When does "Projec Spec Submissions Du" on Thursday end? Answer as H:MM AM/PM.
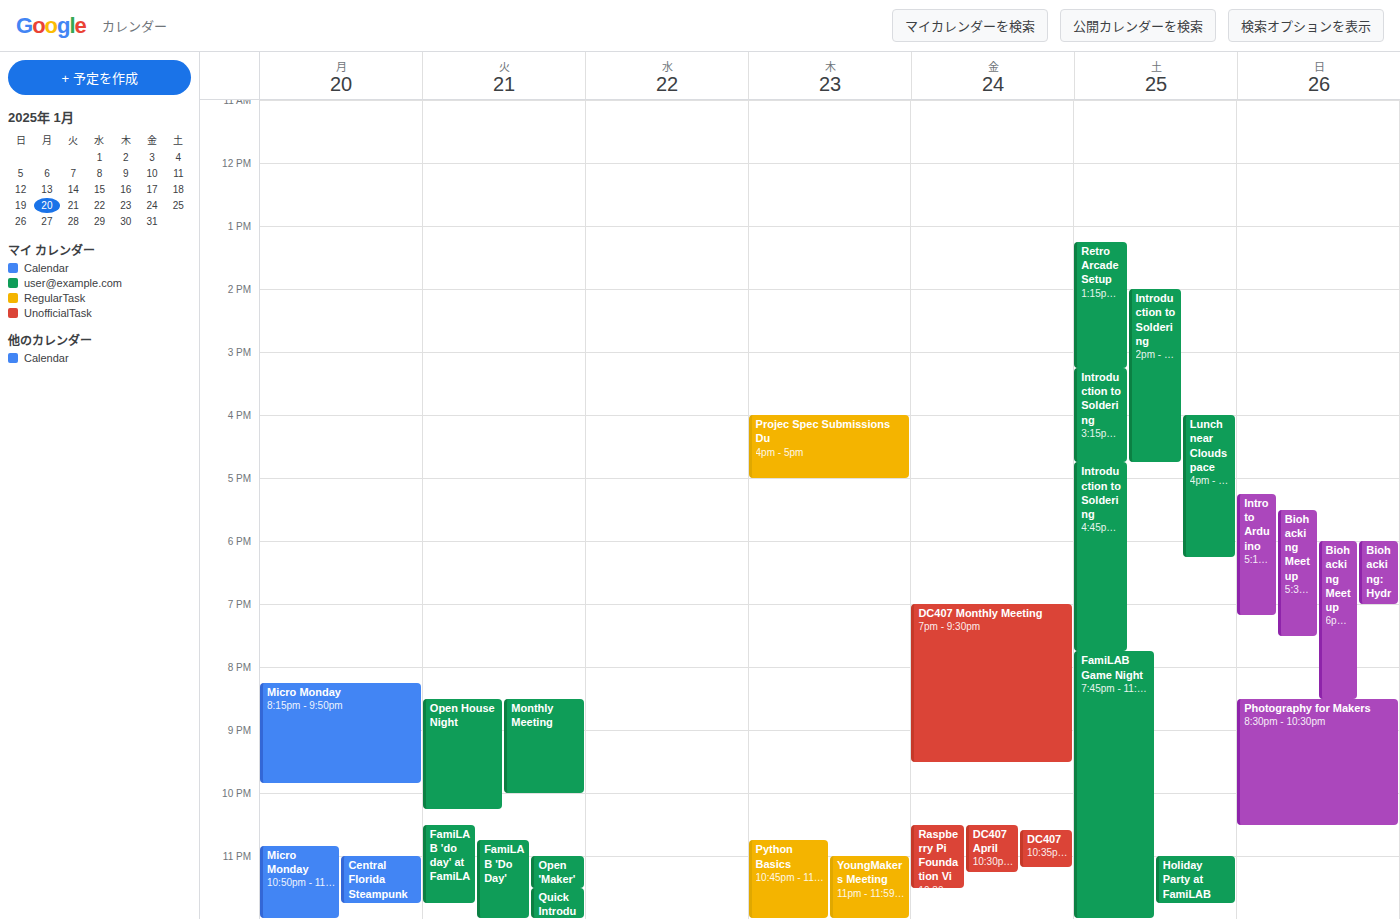
5:00 PM